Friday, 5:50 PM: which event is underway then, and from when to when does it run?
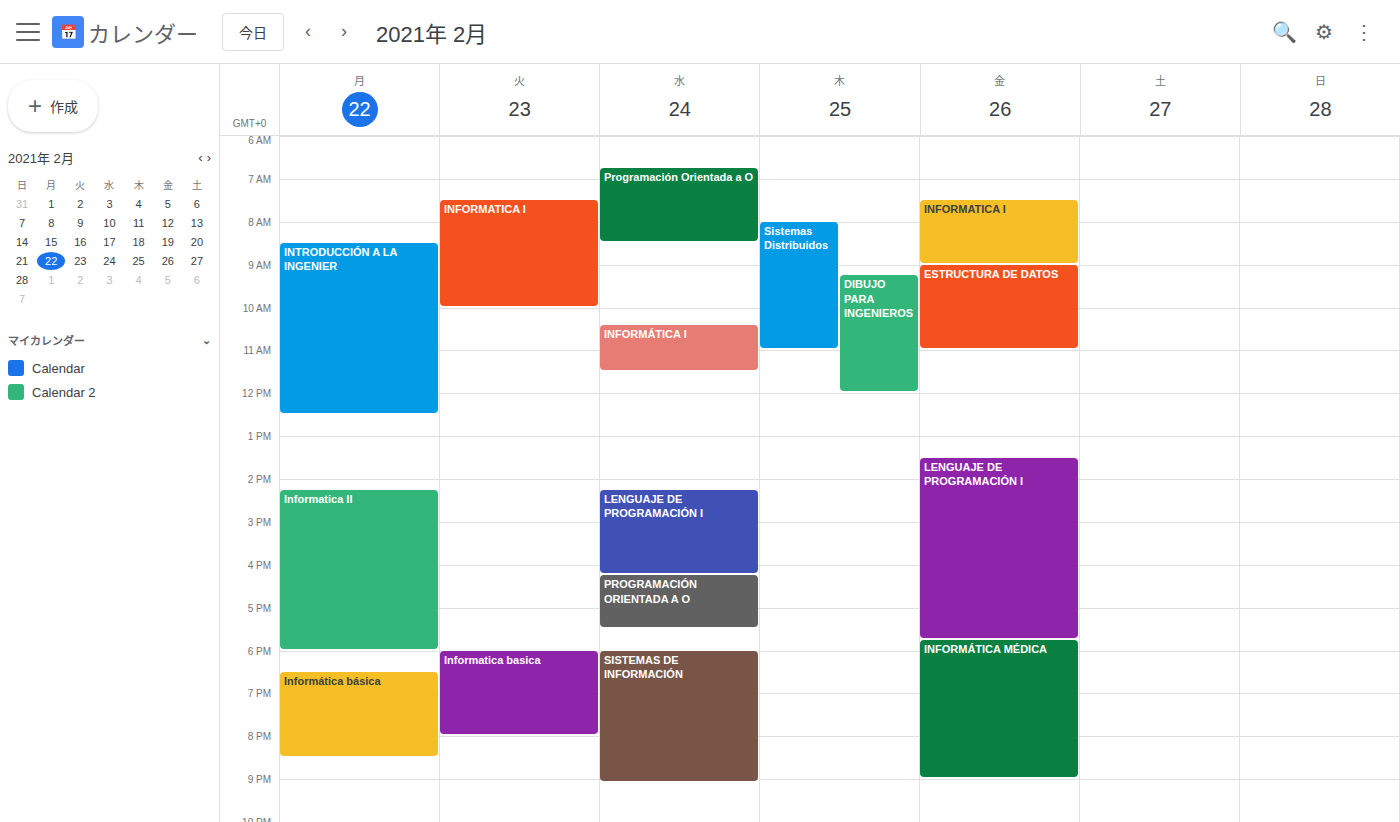
"INFORMÁTICA MÉDICA", 5:45 PM to 9:00 PM